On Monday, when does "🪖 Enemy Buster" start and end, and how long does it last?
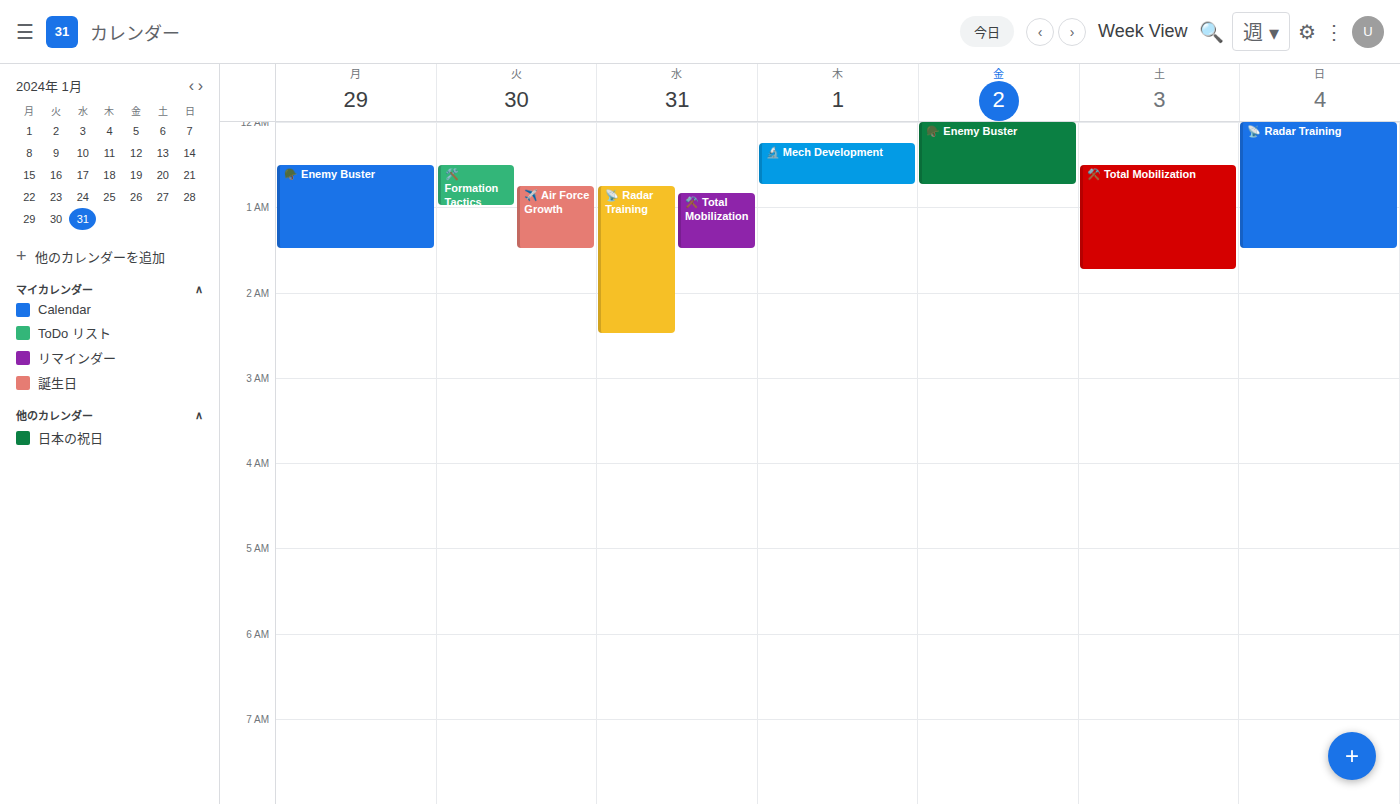
12:30 AM to 1:30 AM, 1 hour